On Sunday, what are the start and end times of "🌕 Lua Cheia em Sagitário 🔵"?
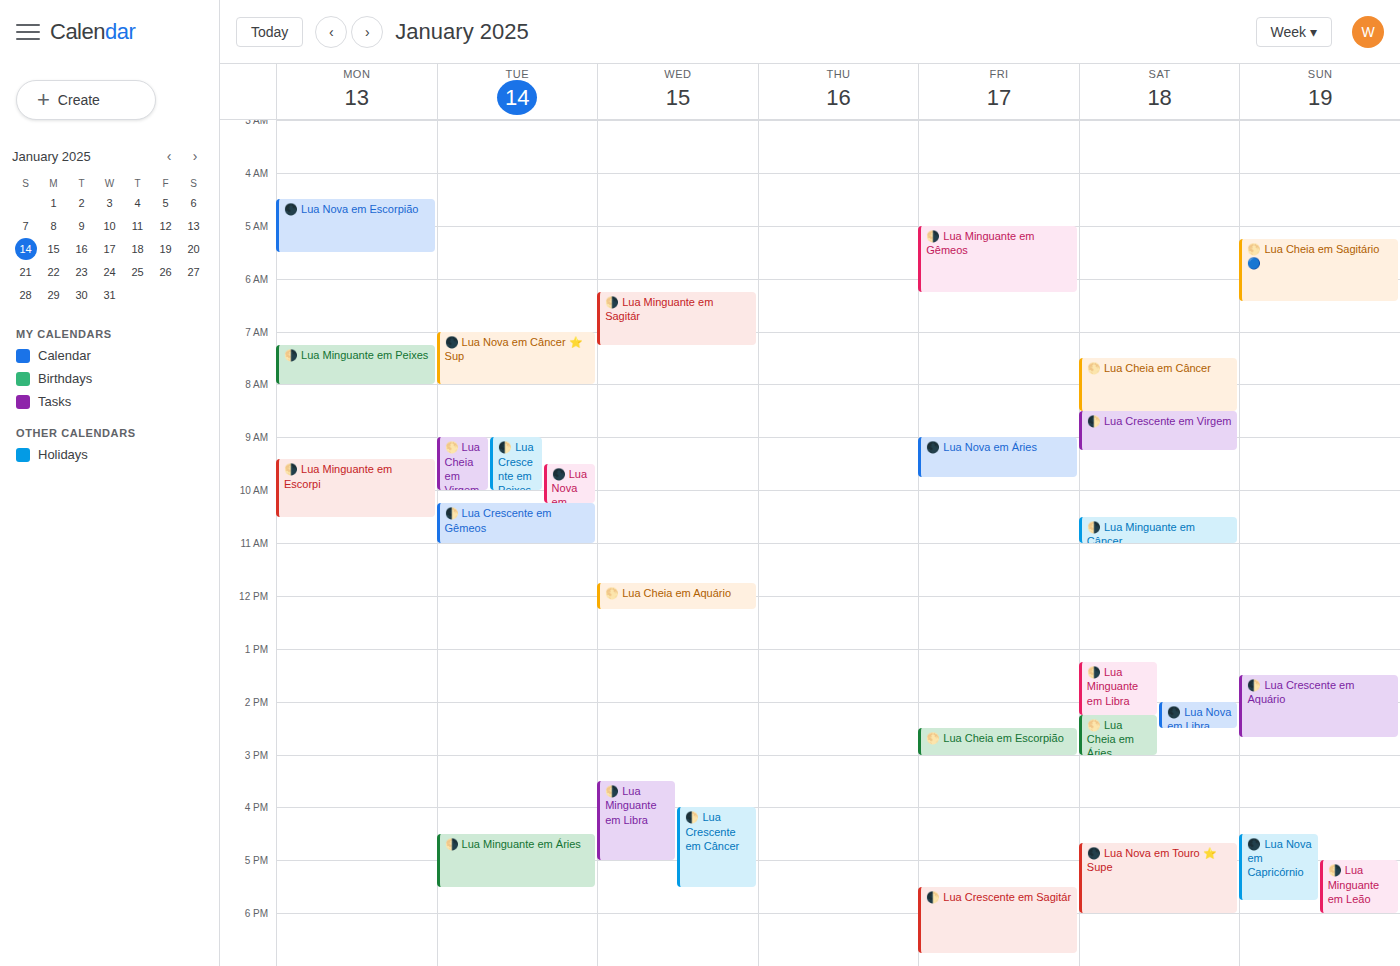
5:15 AM to 6:25 AM